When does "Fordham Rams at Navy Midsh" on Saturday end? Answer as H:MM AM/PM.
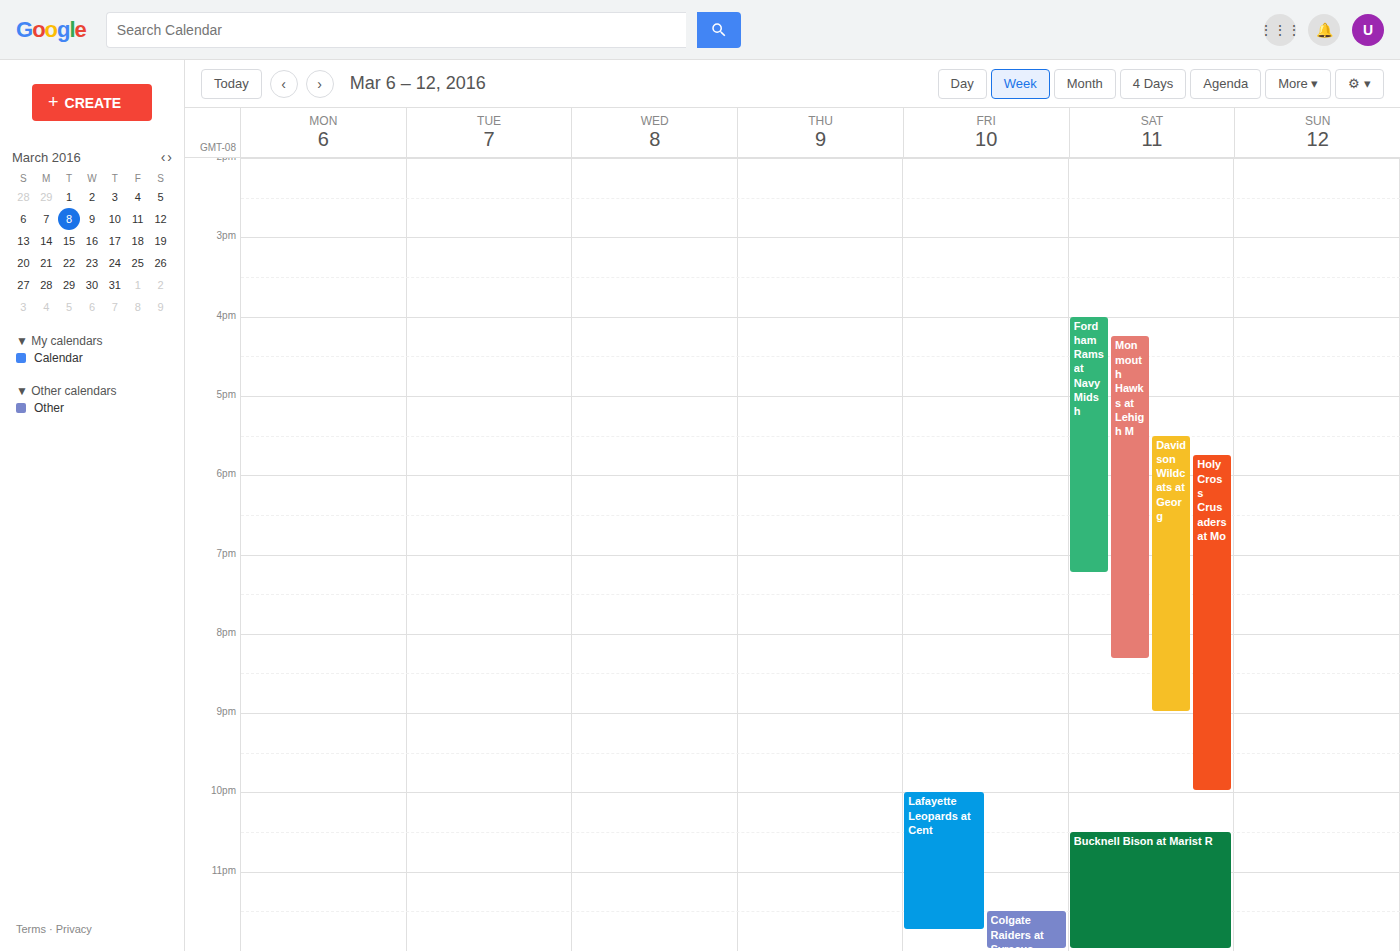
7:15 PM